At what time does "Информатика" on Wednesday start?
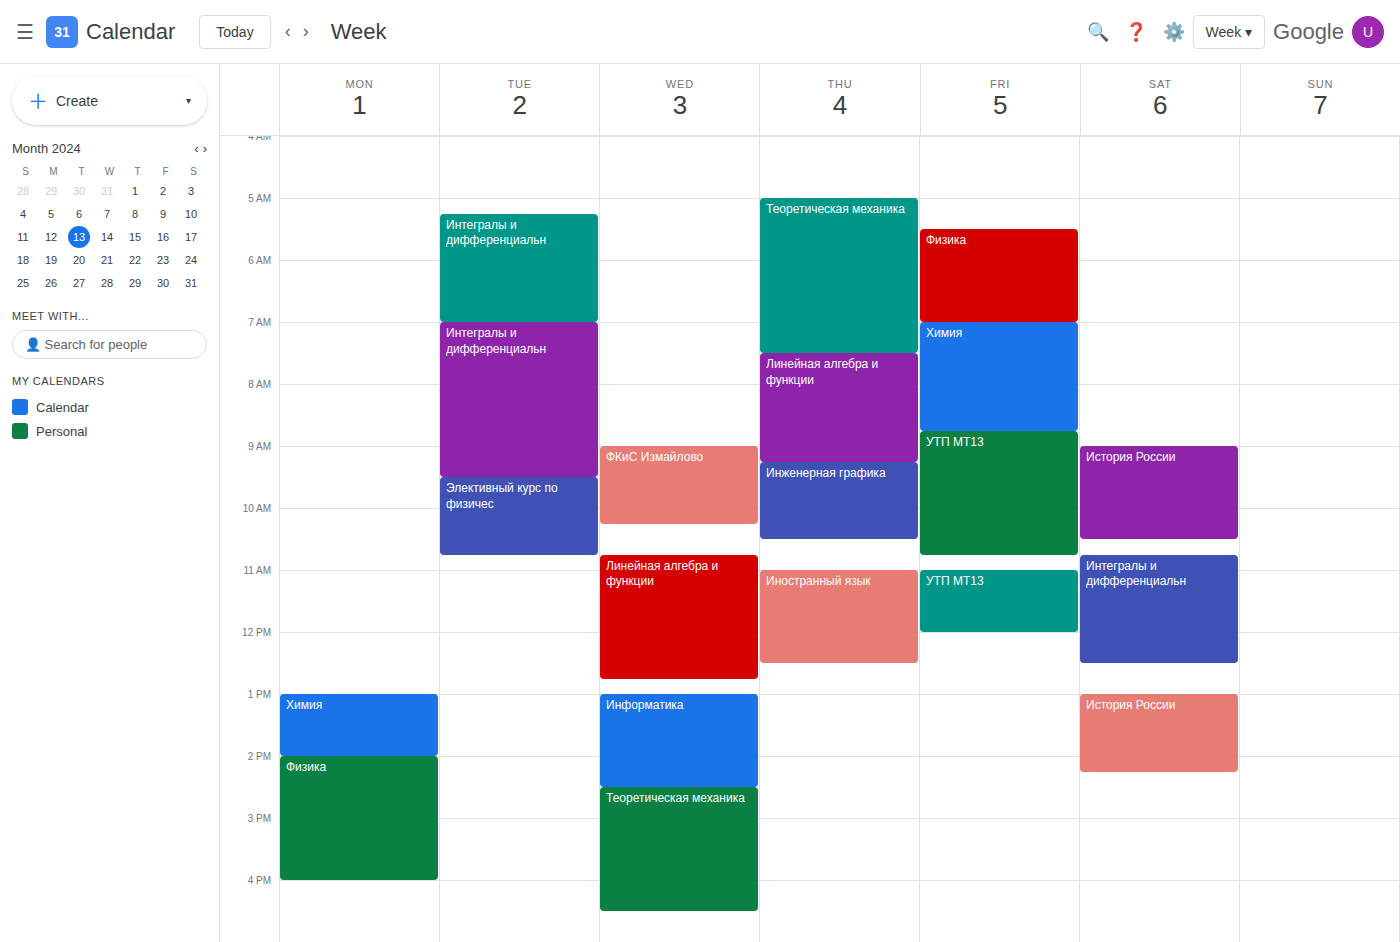
1:00 PM